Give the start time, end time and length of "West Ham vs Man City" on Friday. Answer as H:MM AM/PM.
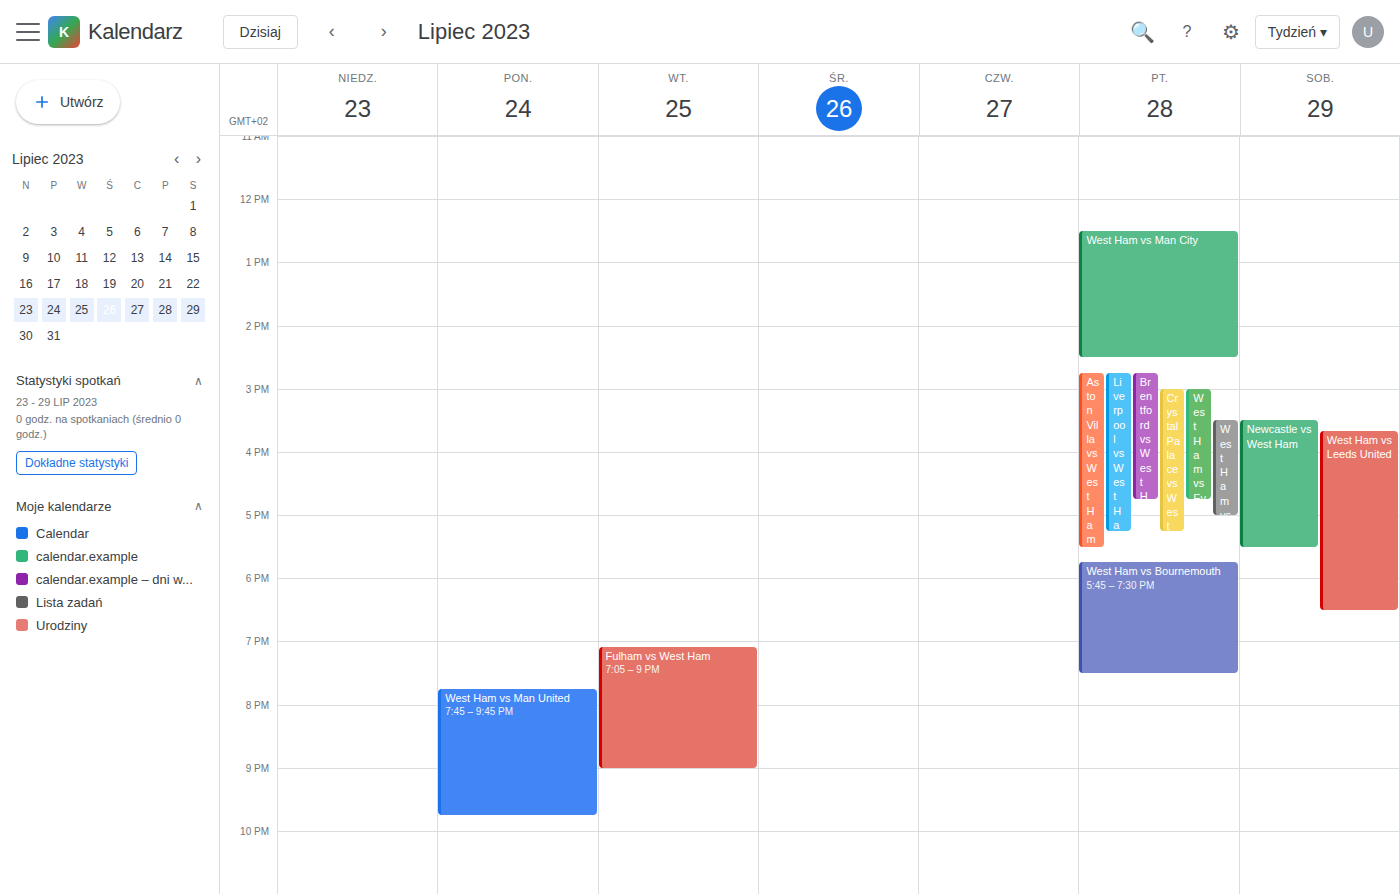
12:30 PM to 2:30 PM, 2 hours